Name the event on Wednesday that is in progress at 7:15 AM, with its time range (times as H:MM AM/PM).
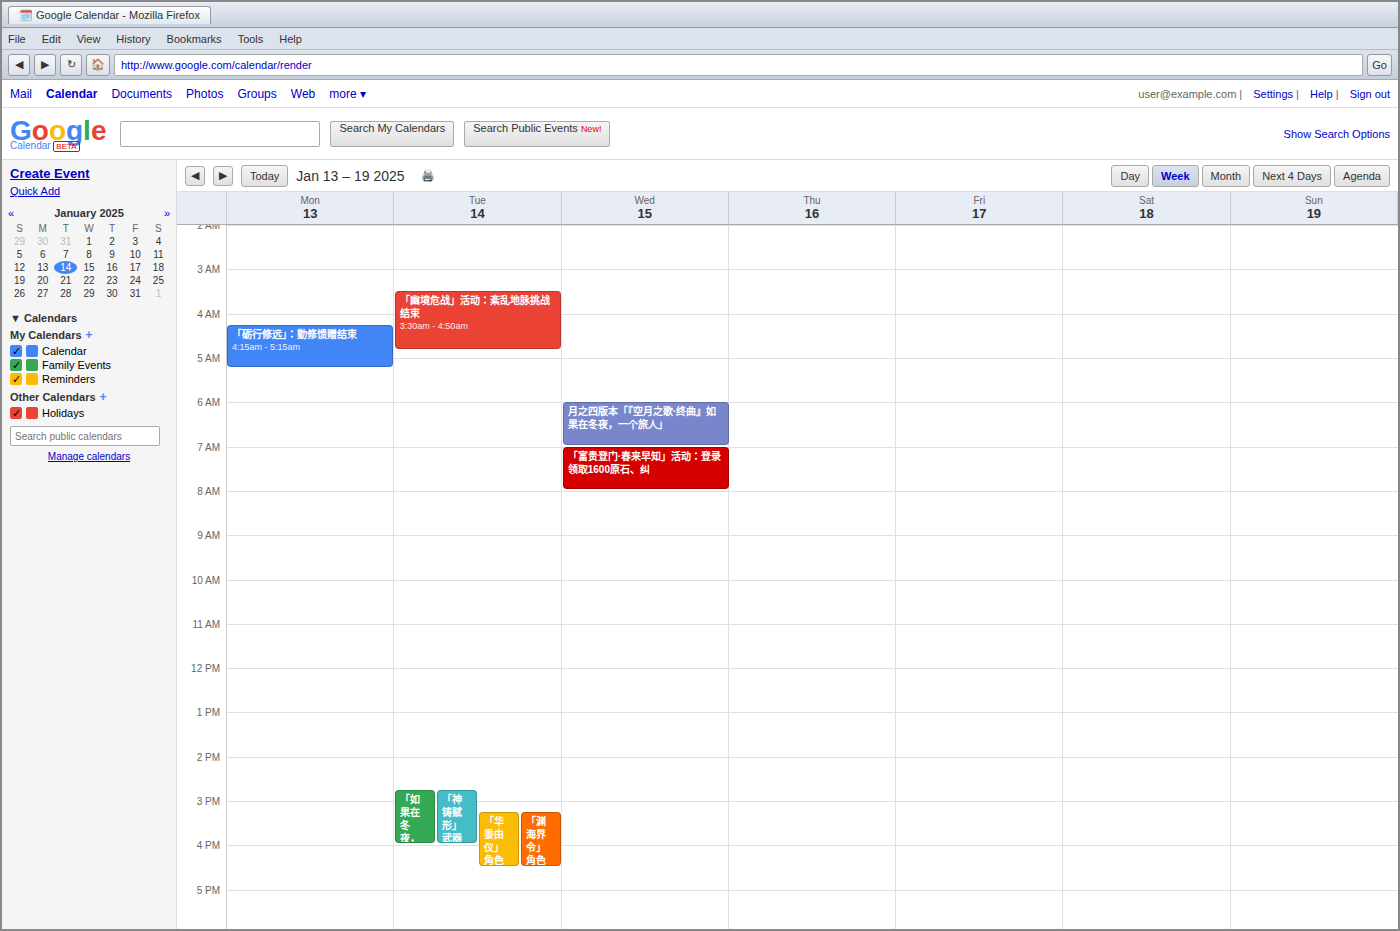
"「富贵登门·春来早知」活动：登录领取1600原石、纠", 7:00 AM to 8:00 AM